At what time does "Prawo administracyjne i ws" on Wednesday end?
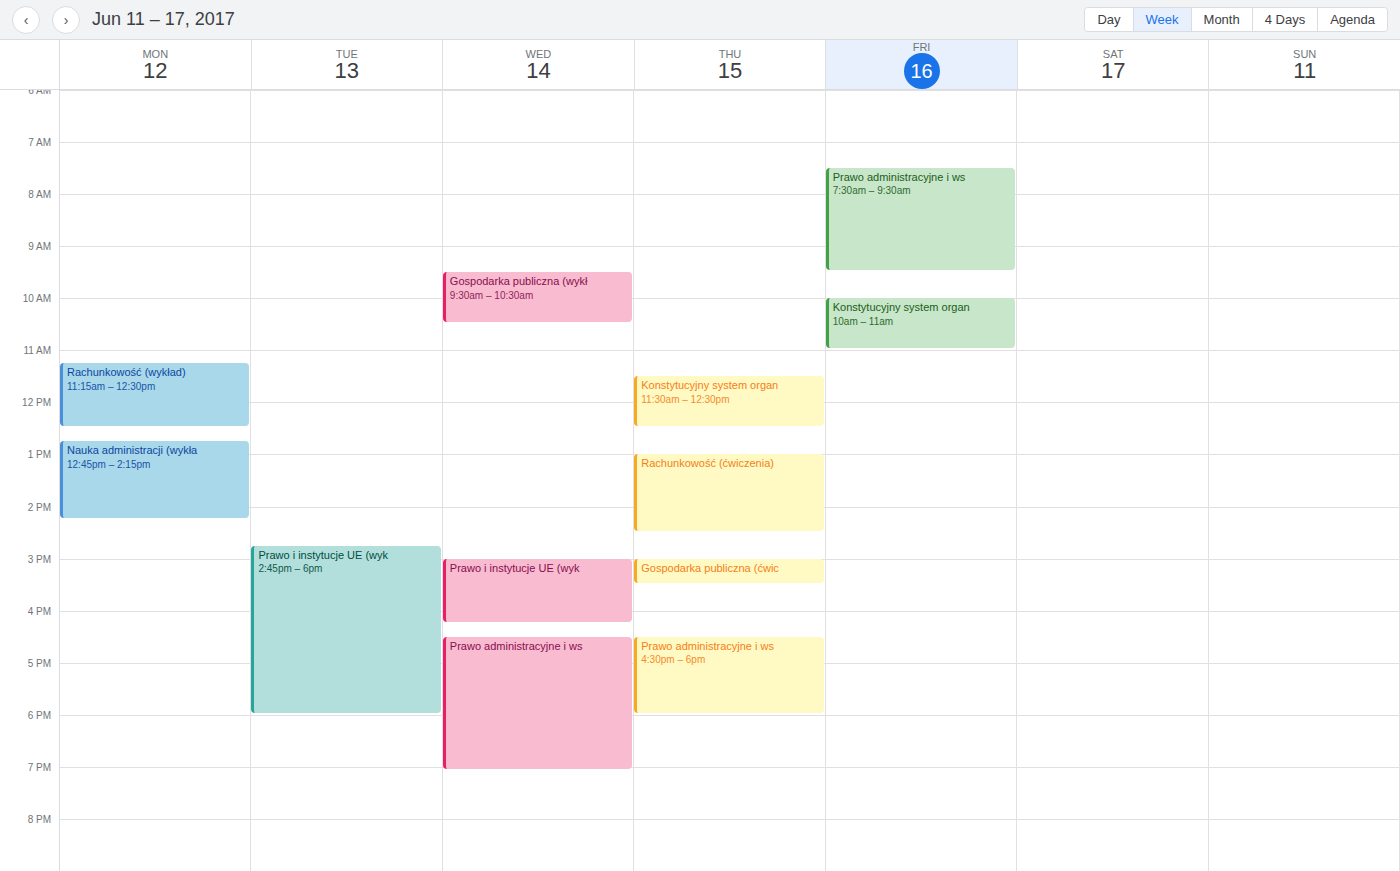
7:05 PM